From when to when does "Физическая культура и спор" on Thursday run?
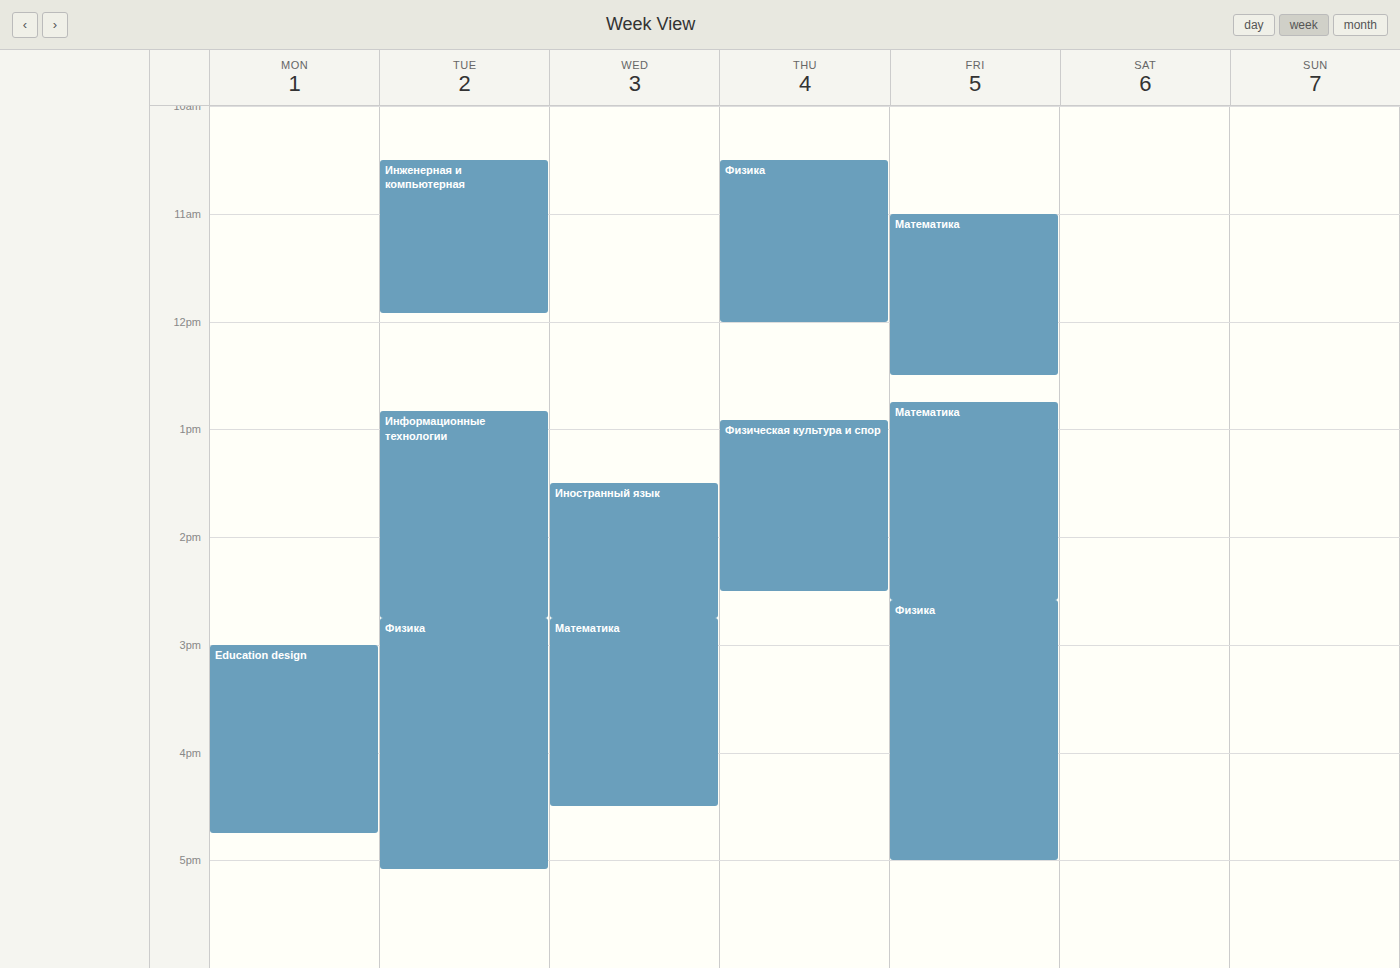
12:55 to 14:30